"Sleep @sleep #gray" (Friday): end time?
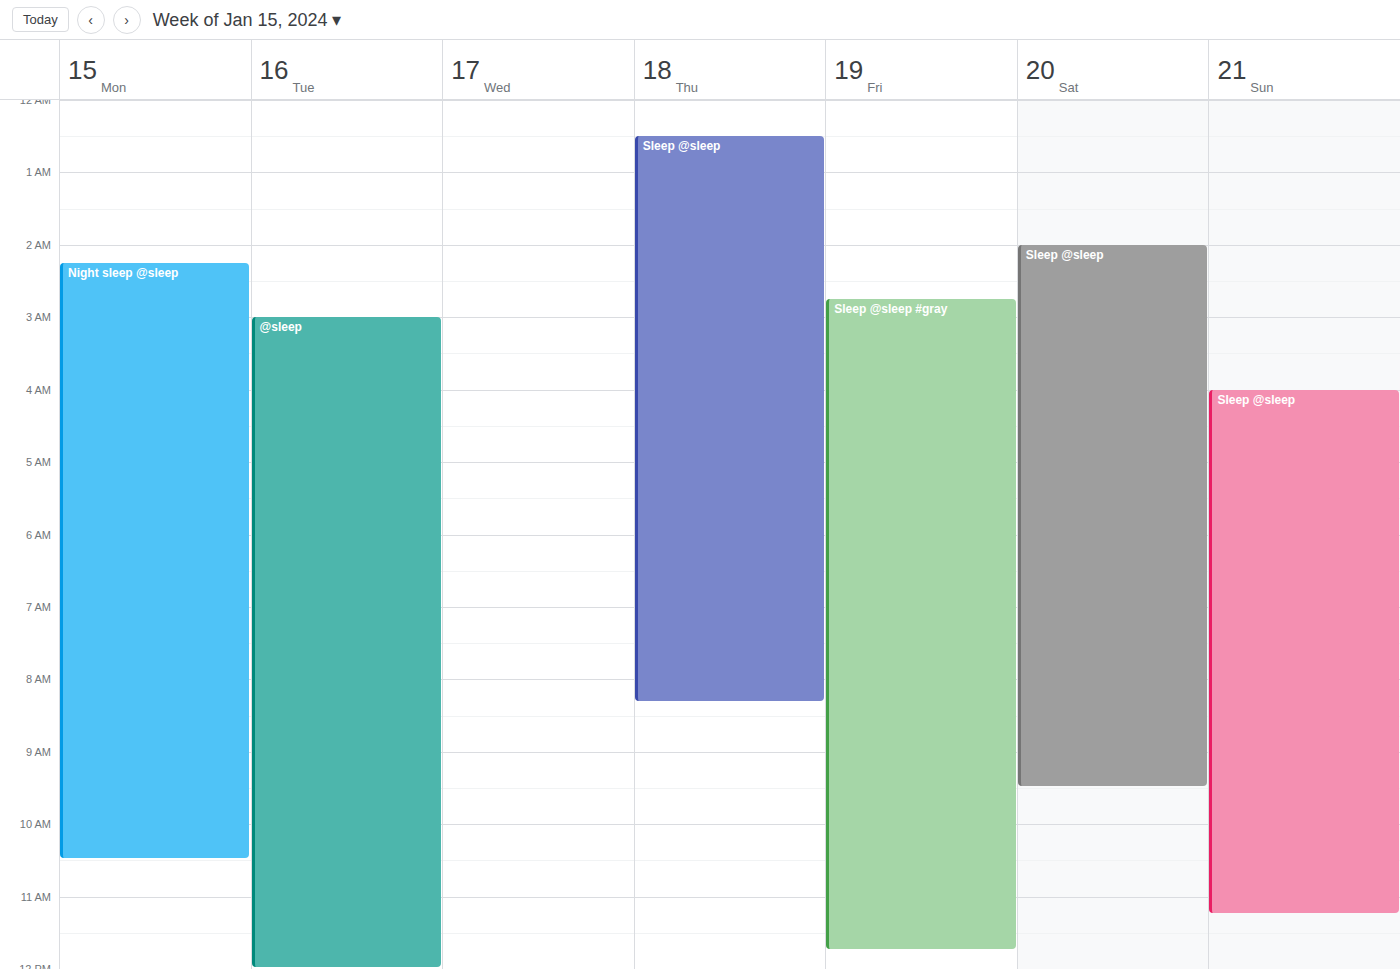
11:45 AM